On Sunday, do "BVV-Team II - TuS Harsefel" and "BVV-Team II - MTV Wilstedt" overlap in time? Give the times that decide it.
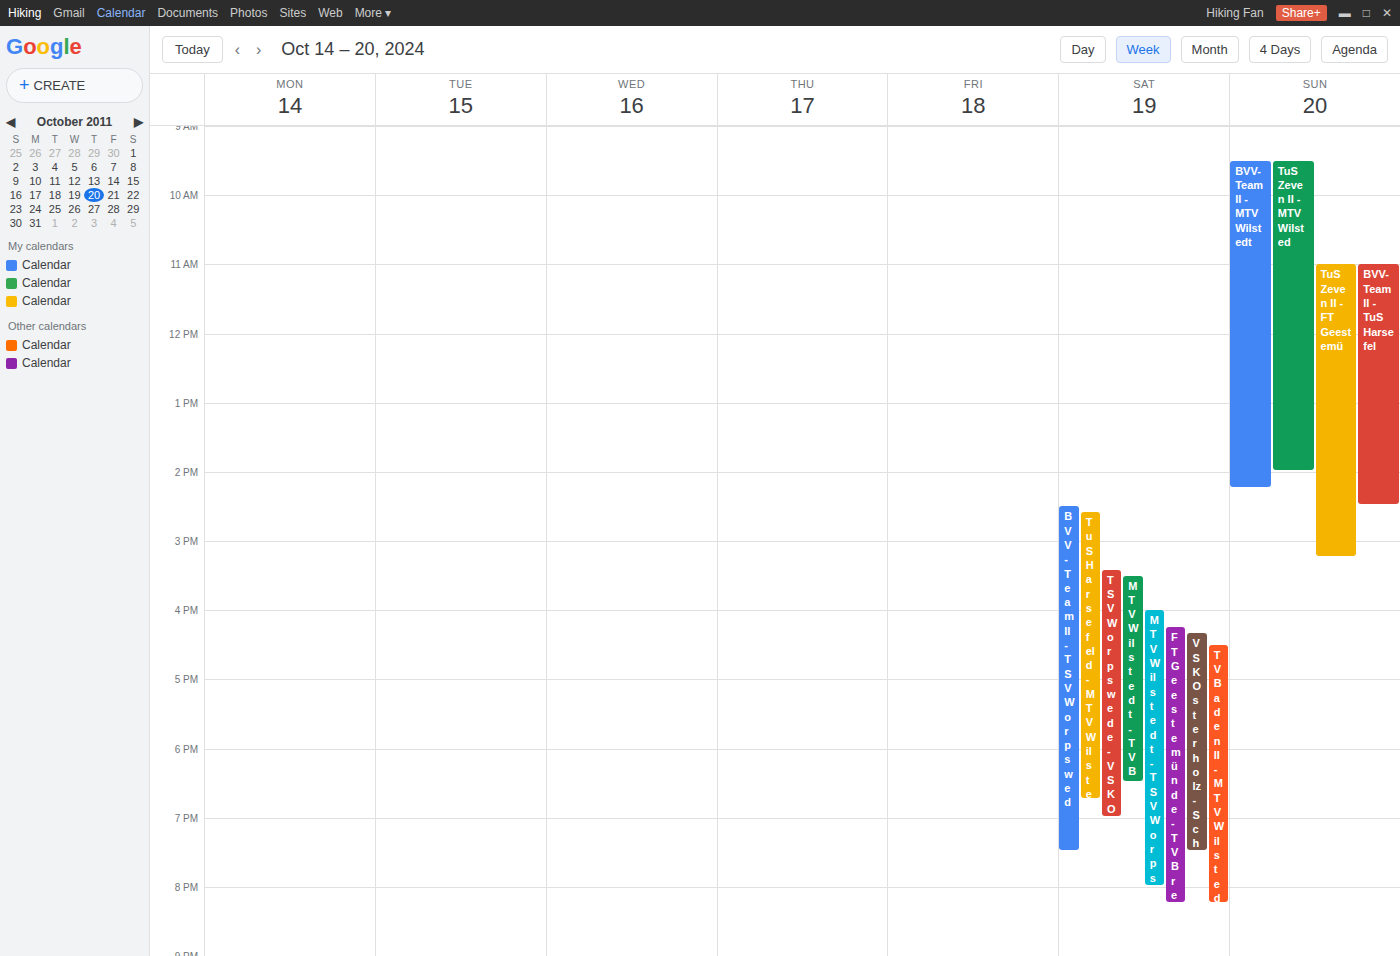
"BVV-Team II - TuS Harsefel" starts at 11:00 AM, before "BVV-Team II - MTV Wilstedt" ends at 2:15 PM -- they overlap.